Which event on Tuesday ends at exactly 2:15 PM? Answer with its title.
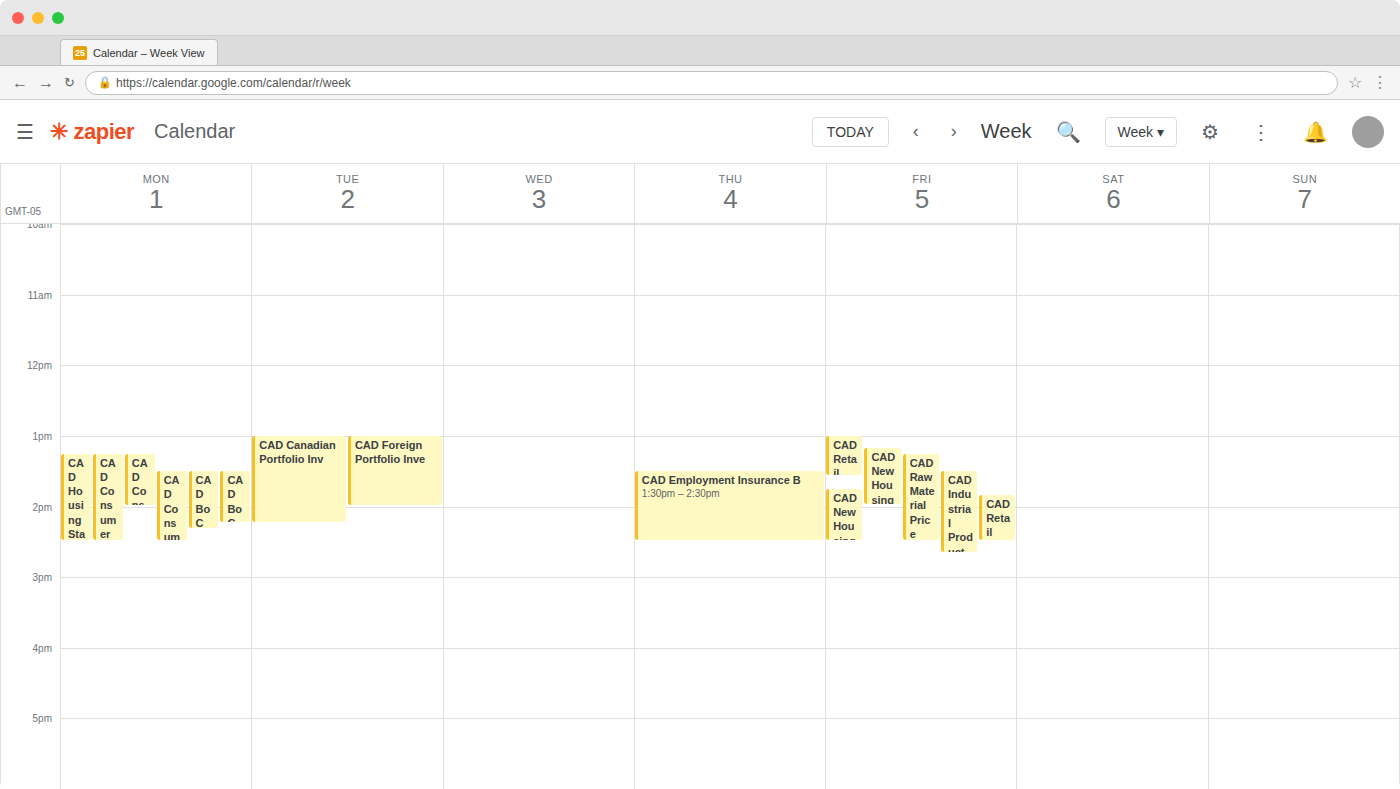
"CAD Canadian Portfolio Inv"